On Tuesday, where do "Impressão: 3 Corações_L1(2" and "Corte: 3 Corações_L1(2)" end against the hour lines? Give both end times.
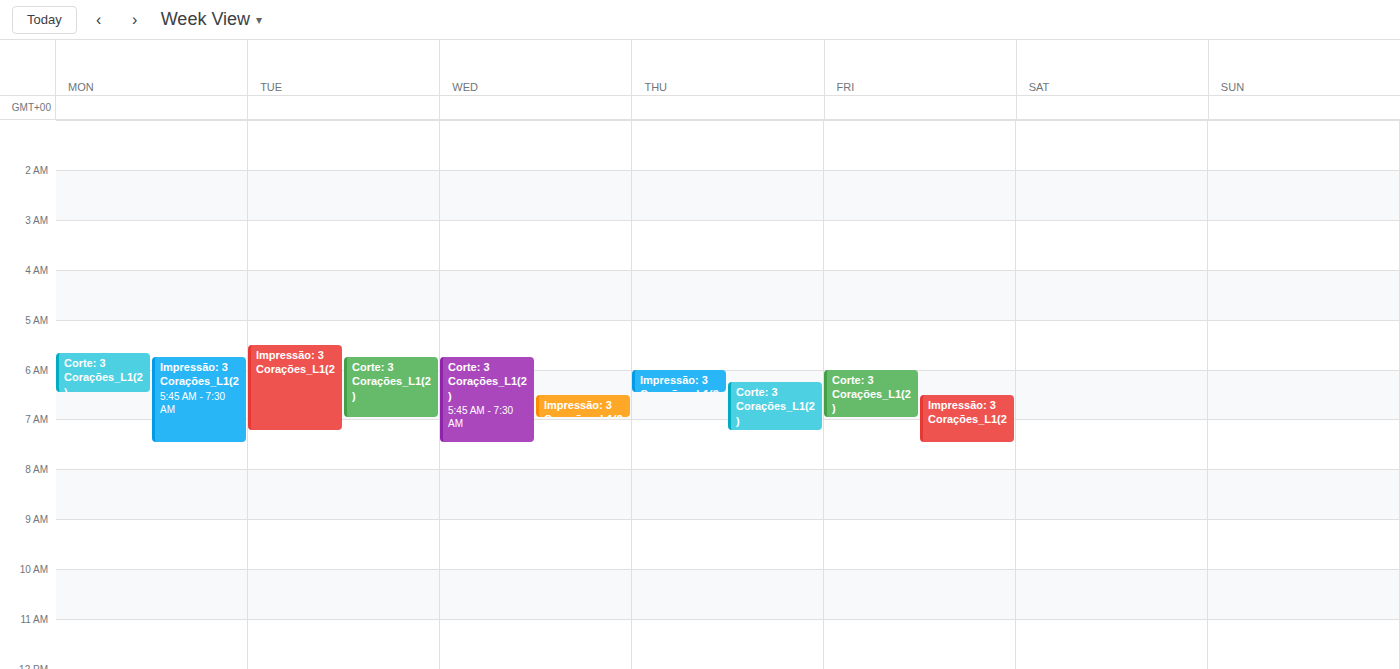
"Impressão: 3 Corações_L1(2": 07:15, neither: a quarter of the way from the 07:00 line to the 08:00 line. "Corte: 3 Corações_L1(2)": 07:00, exactly on the 07:00 line.